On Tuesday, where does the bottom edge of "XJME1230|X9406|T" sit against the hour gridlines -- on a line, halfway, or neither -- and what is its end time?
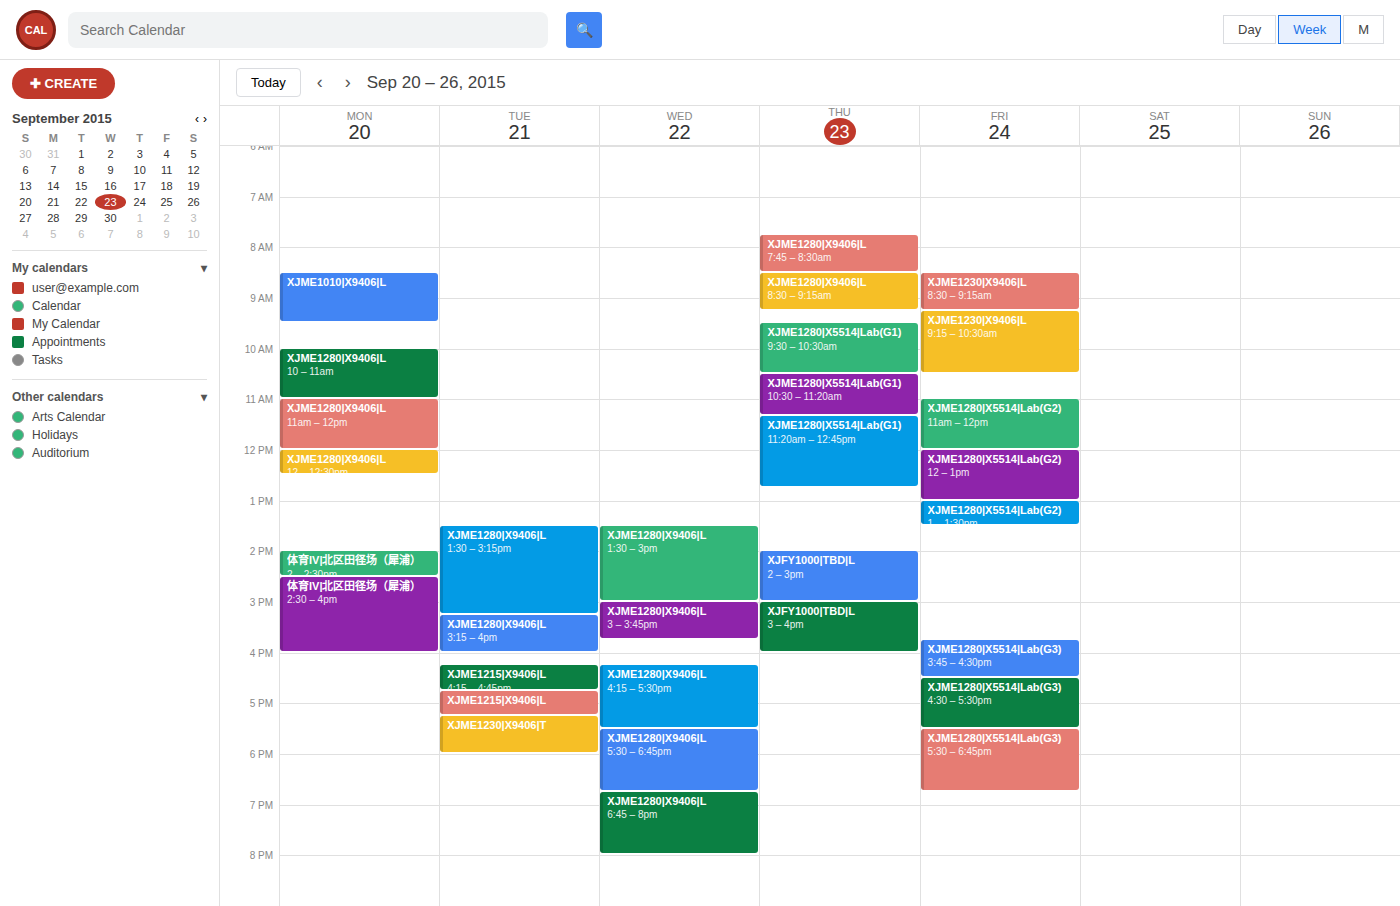
6:00 PM -- exactly on the 6 PM line.